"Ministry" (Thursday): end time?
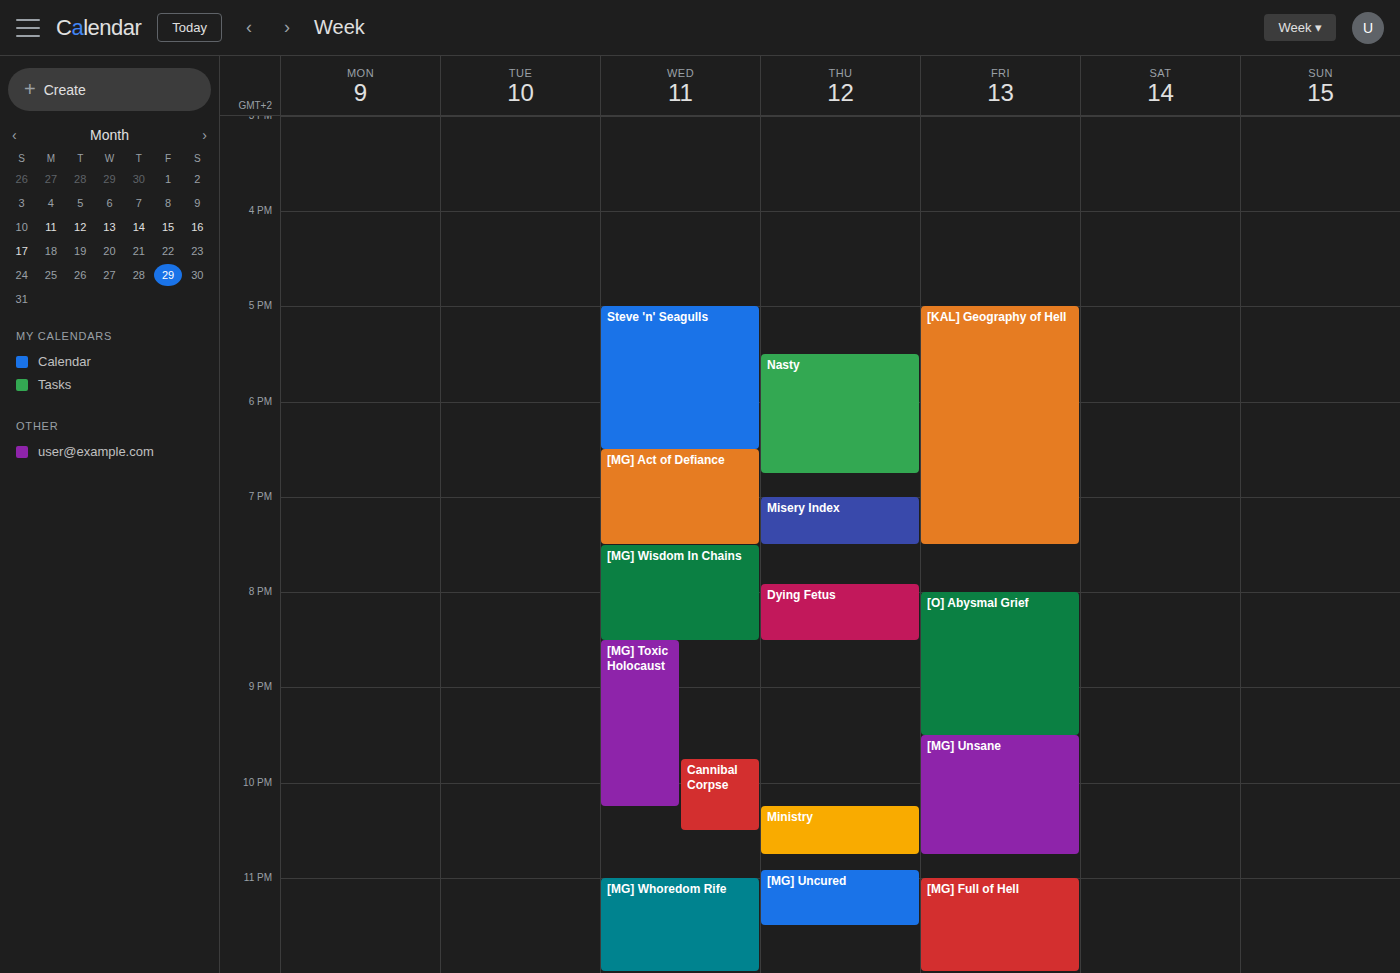
22:45